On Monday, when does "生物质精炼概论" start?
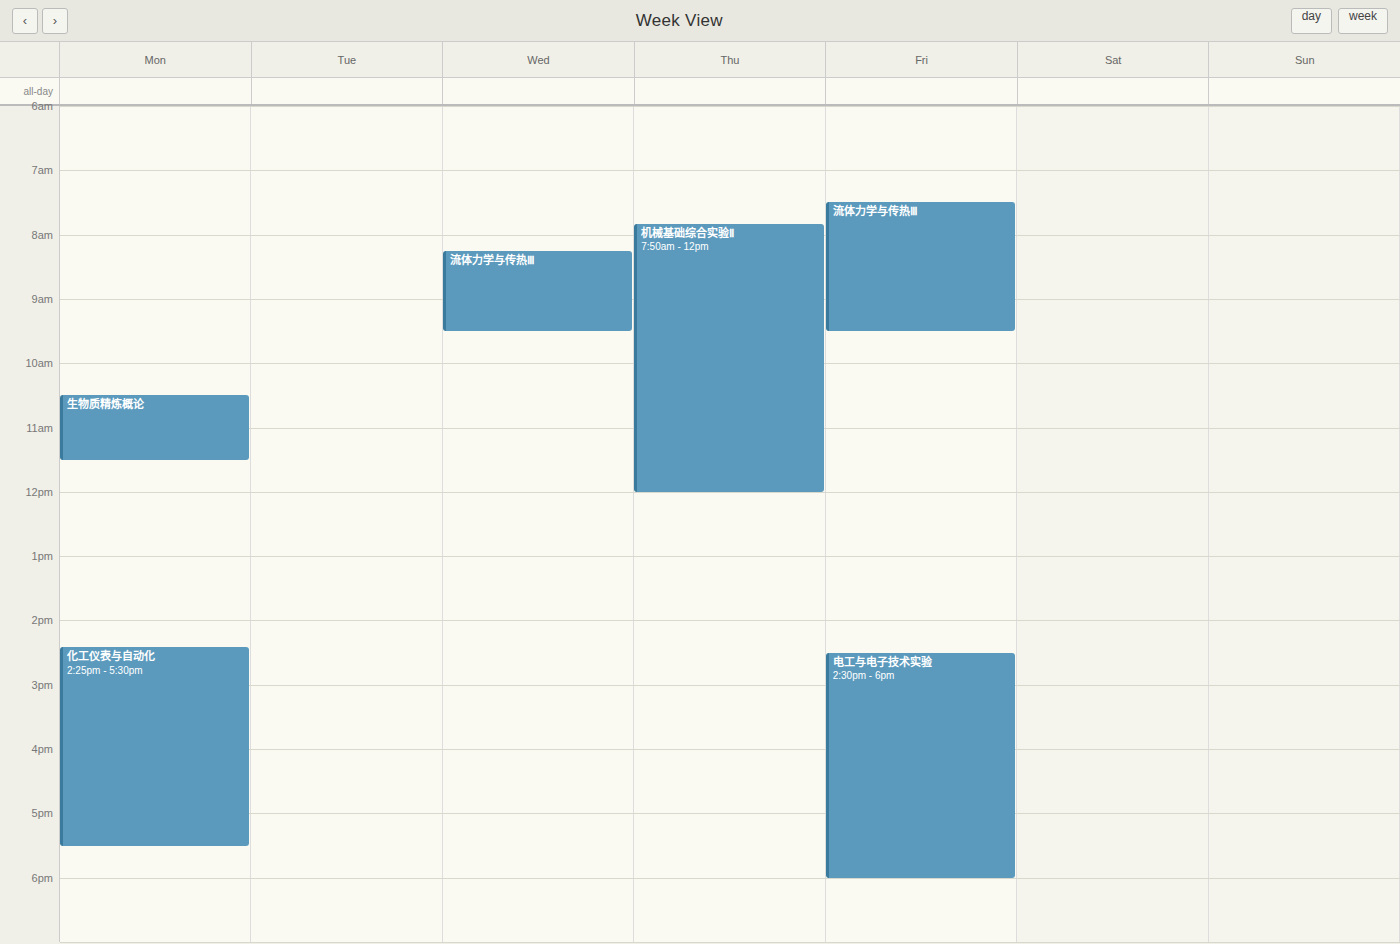
10:30 AM